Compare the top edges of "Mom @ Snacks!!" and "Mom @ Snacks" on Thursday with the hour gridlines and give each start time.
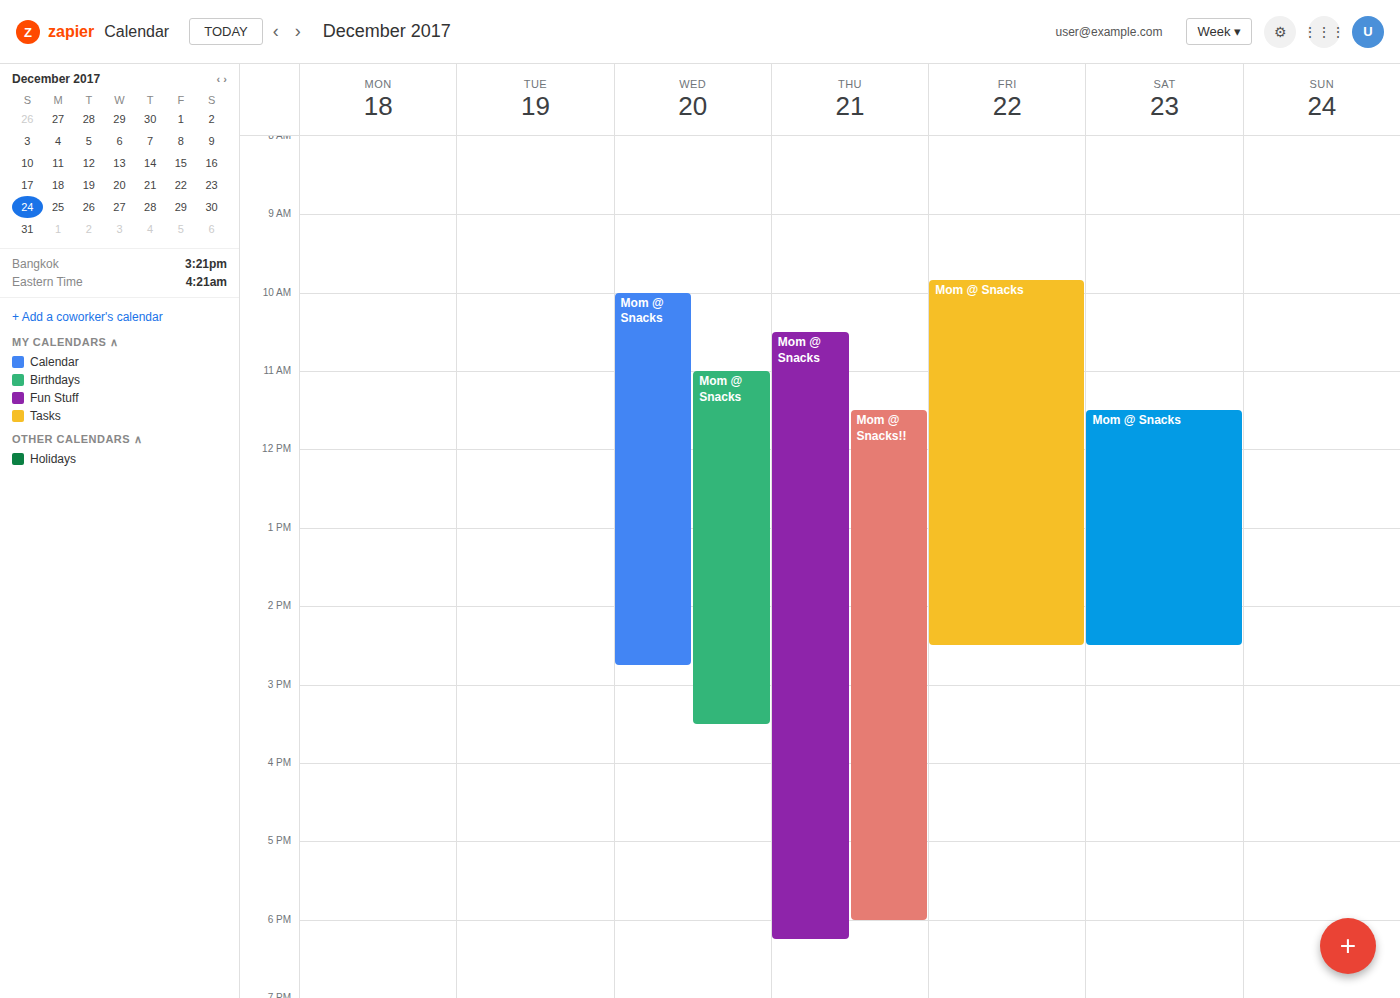
"Mom @ Snacks!!": 11:30 AM, halfway between the 11 AM and 12 PM lines. "Mom @ Snacks": 10:30 AM, halfway between the 10 AM and 11 AM lines.